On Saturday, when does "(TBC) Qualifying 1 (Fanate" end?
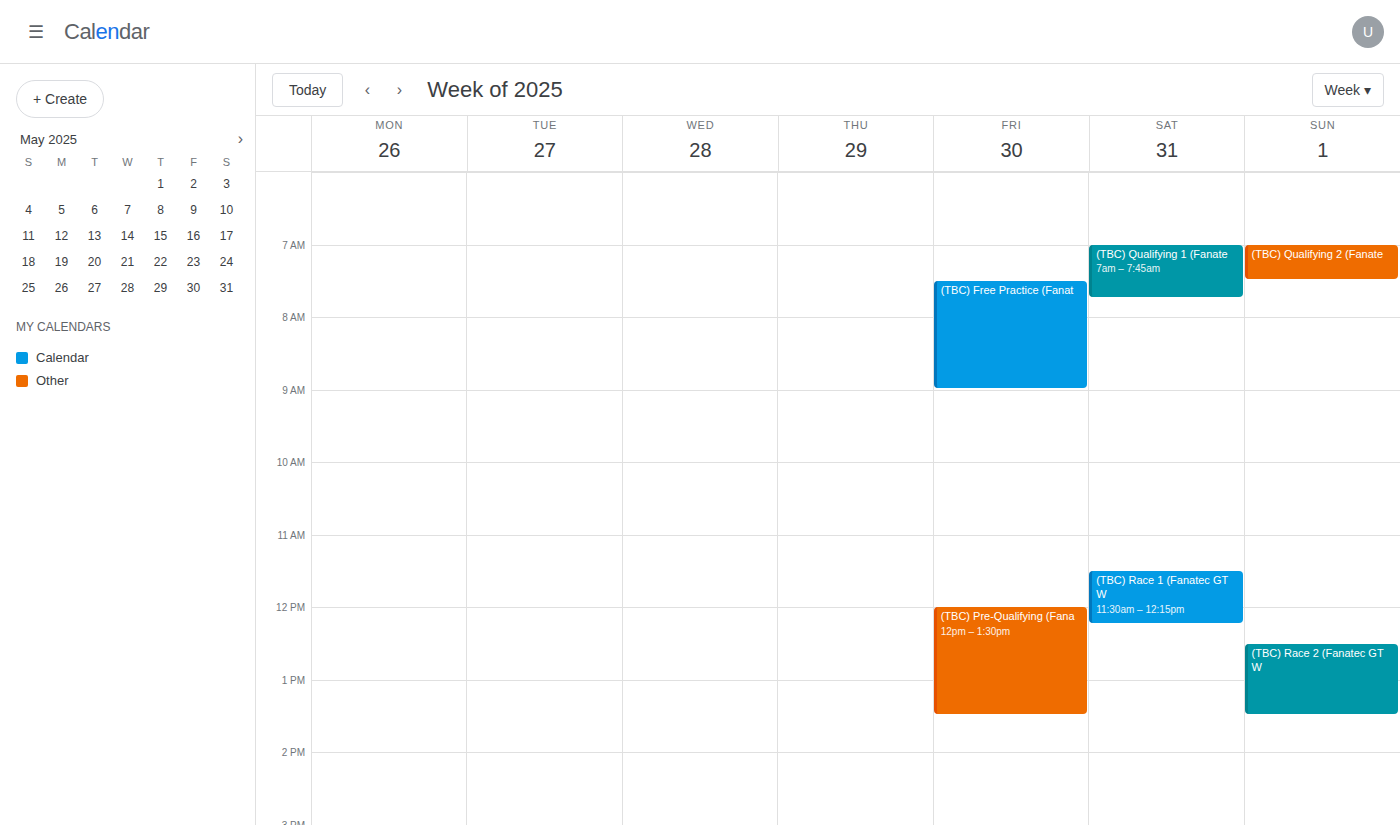
7:45 AM